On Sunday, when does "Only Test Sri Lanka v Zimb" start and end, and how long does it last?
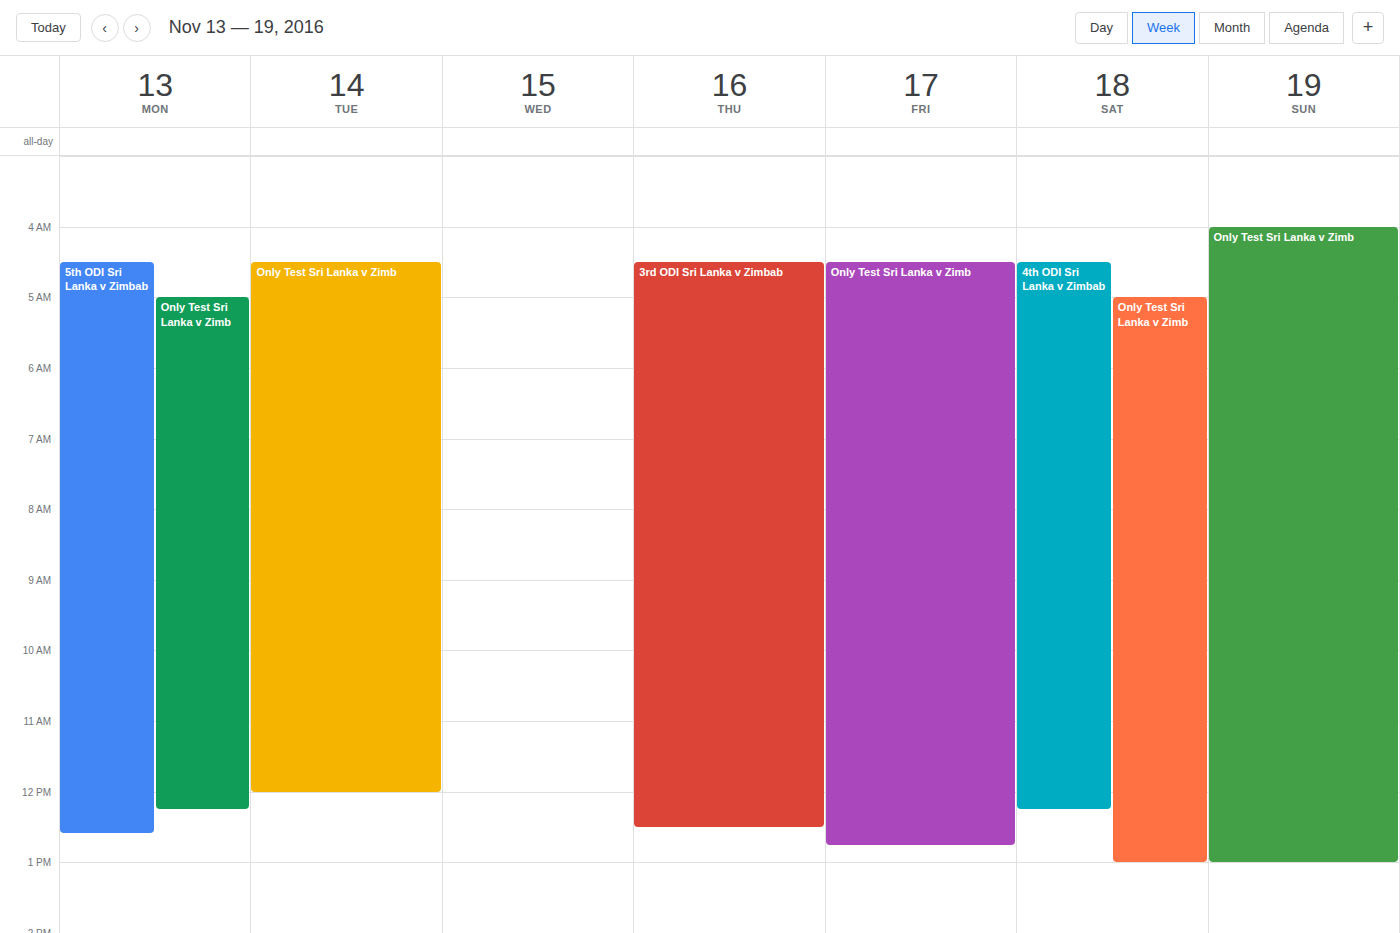
04:00 to 13:00, 9 hours